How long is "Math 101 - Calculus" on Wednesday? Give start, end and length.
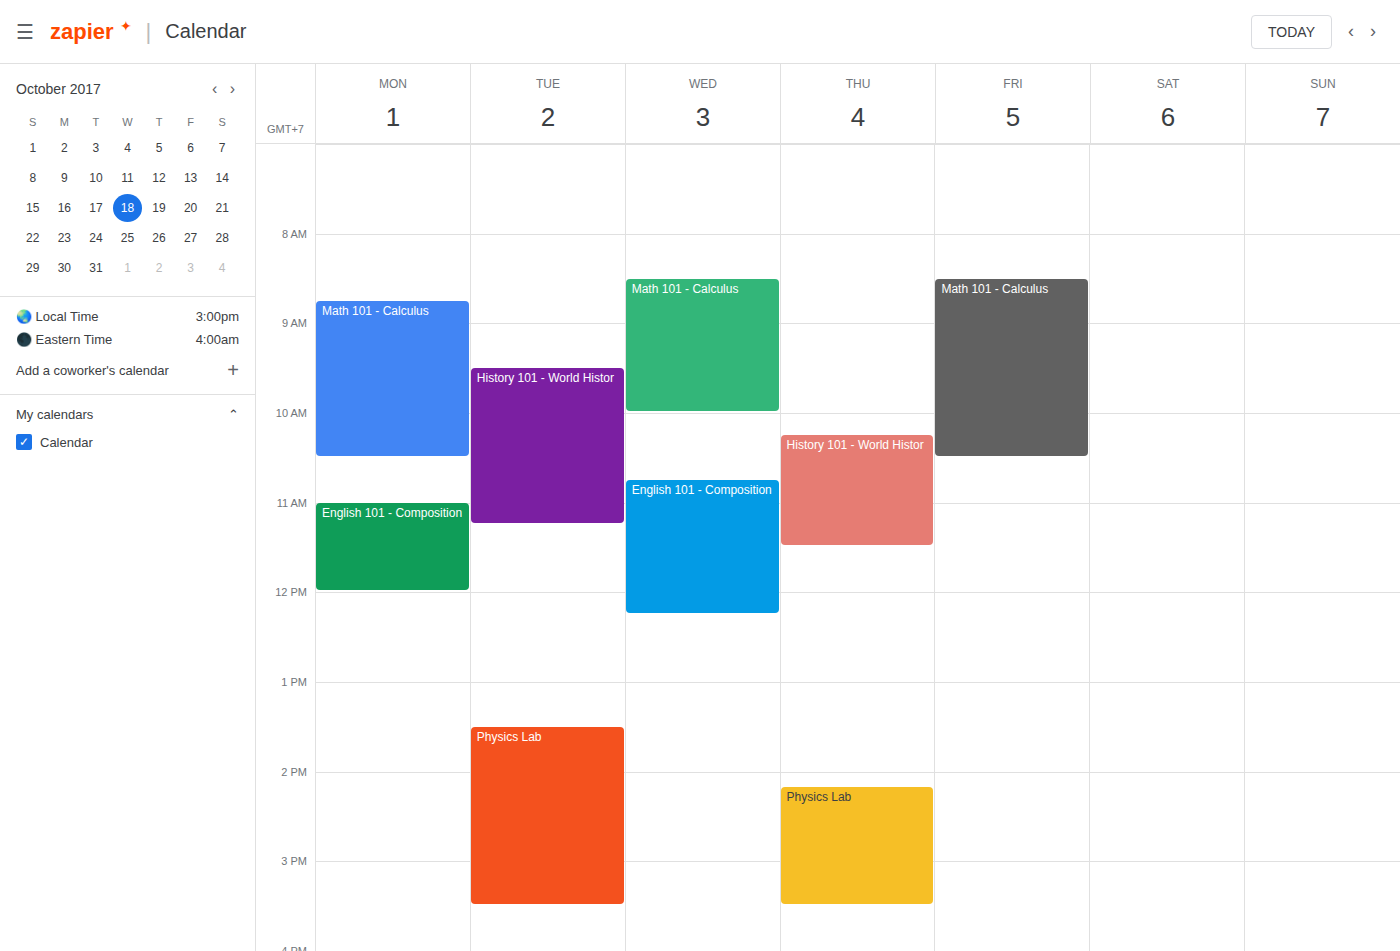
8:30 AM to 10:00 AM, 1 hour 30 minutes